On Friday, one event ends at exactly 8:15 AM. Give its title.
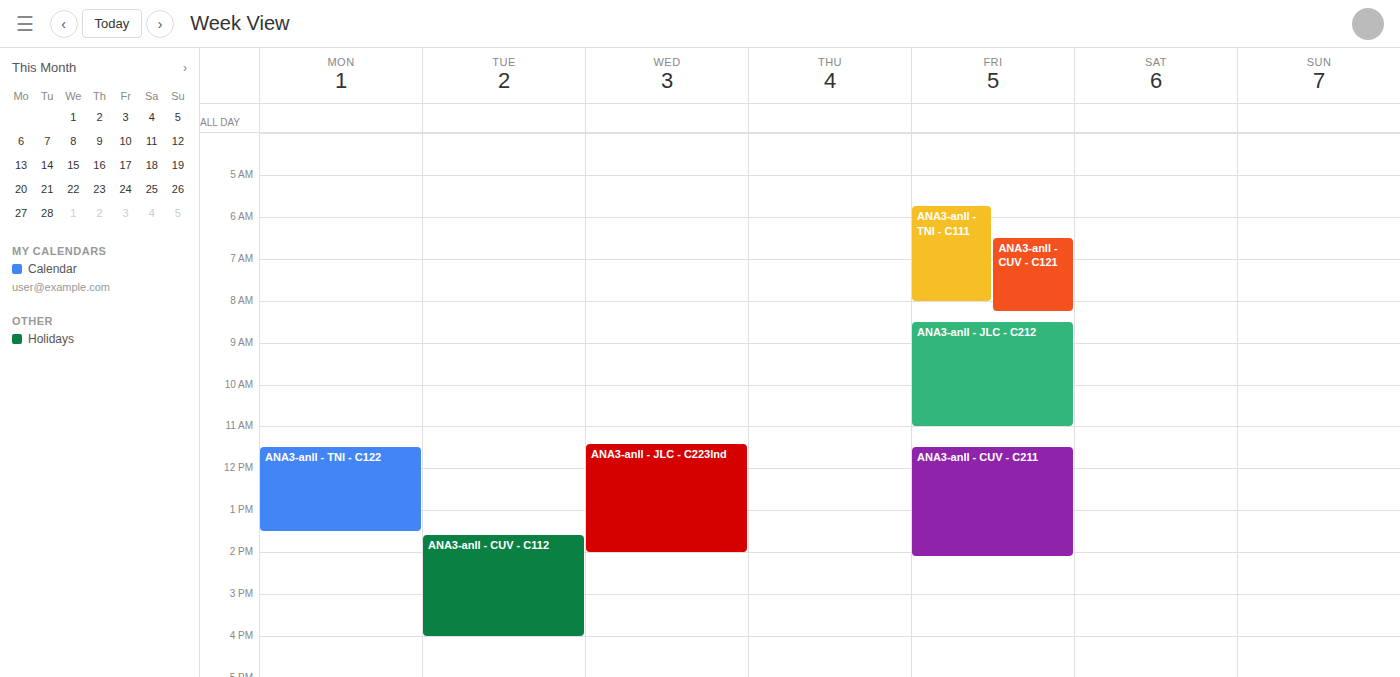
"ANA3-anll - CUV - C121"